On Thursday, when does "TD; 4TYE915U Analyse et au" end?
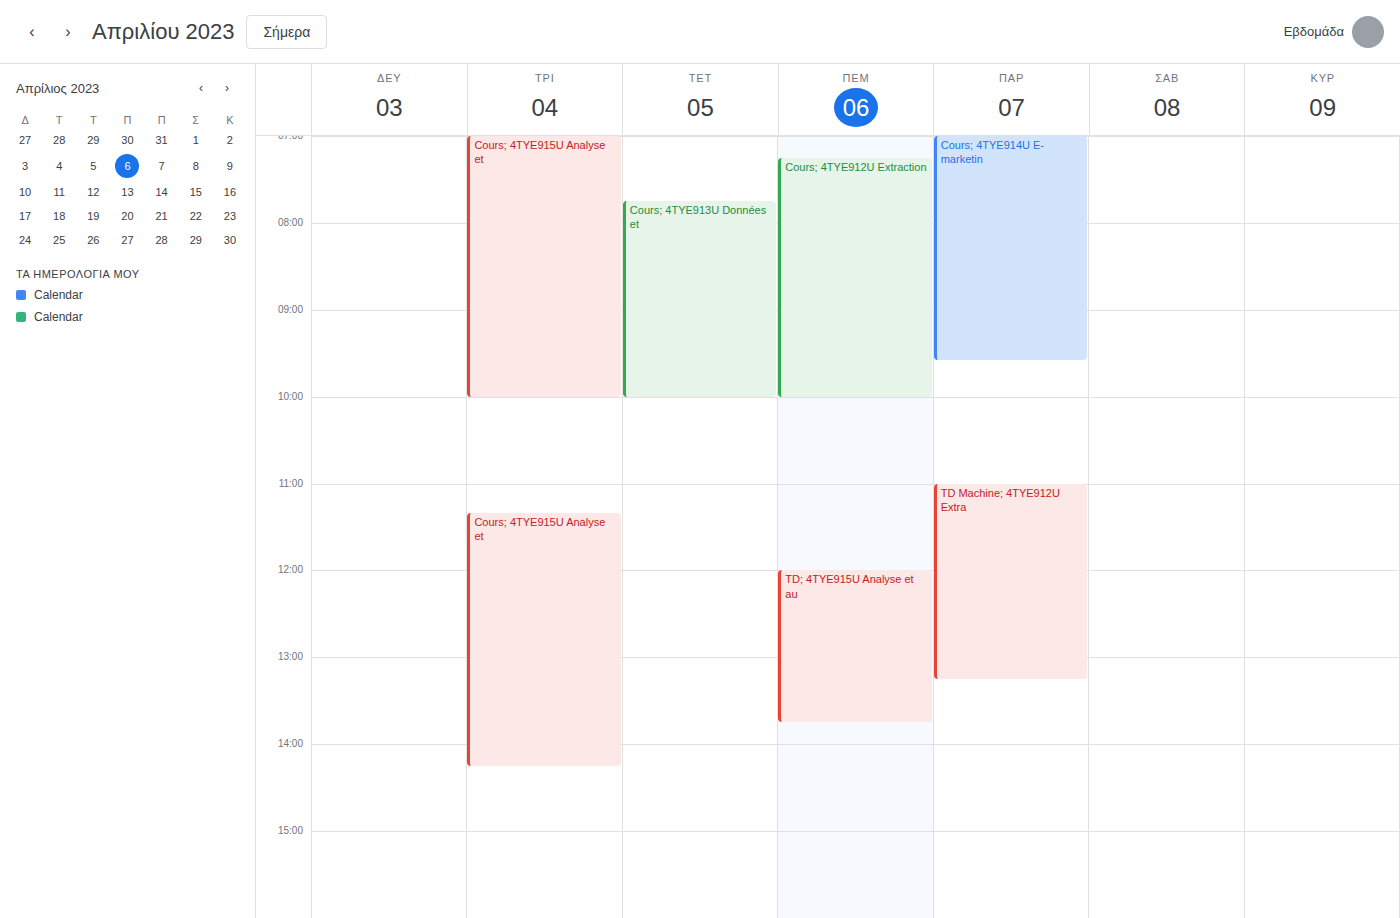
13:45